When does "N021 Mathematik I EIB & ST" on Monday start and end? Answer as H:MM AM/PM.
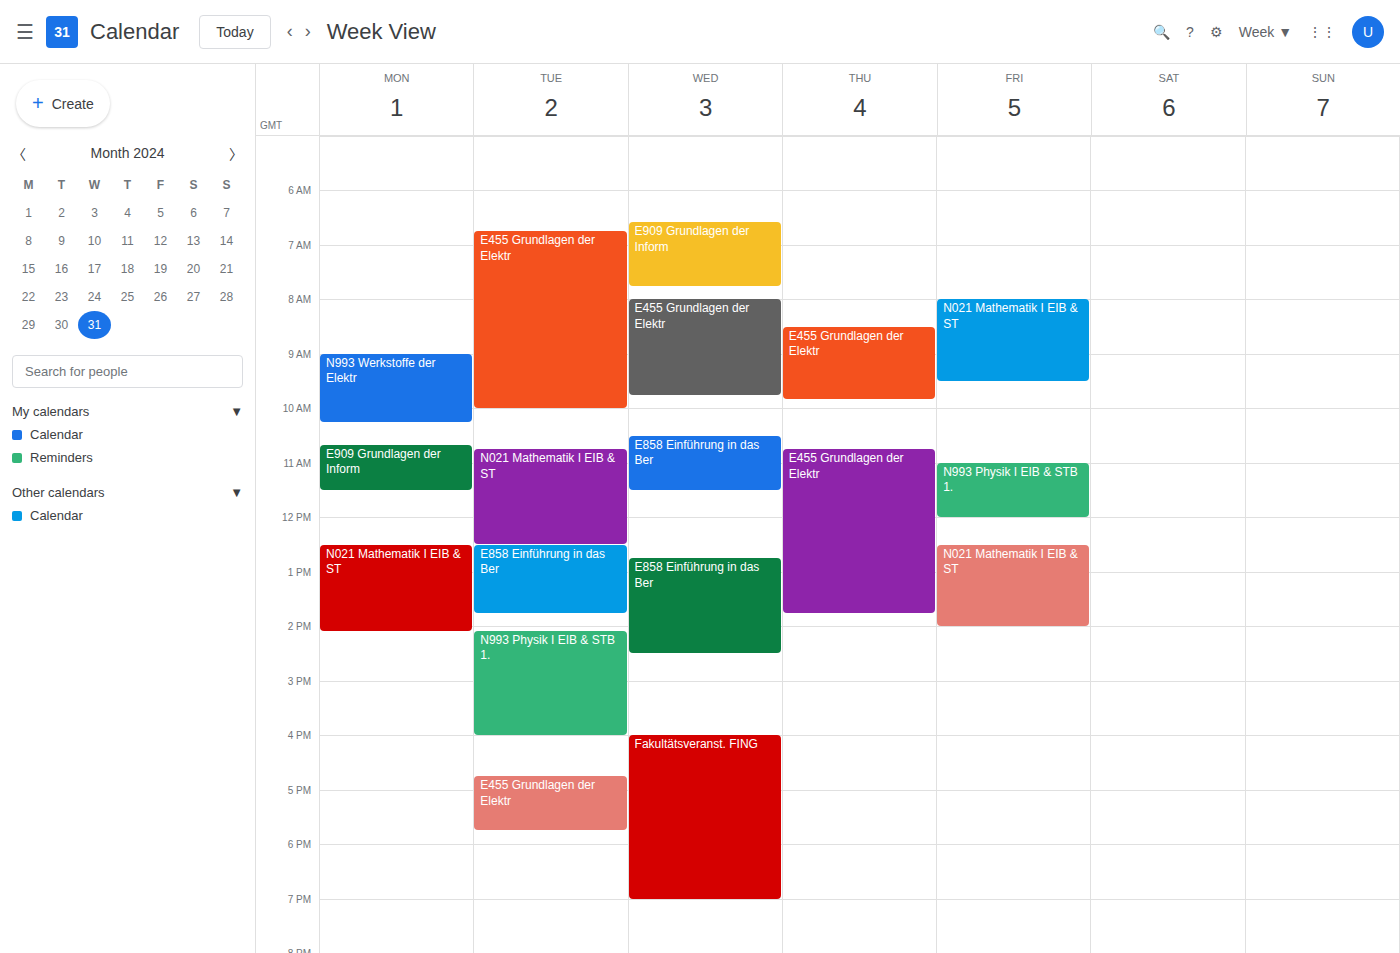
12:30 PM to 2:05 PM